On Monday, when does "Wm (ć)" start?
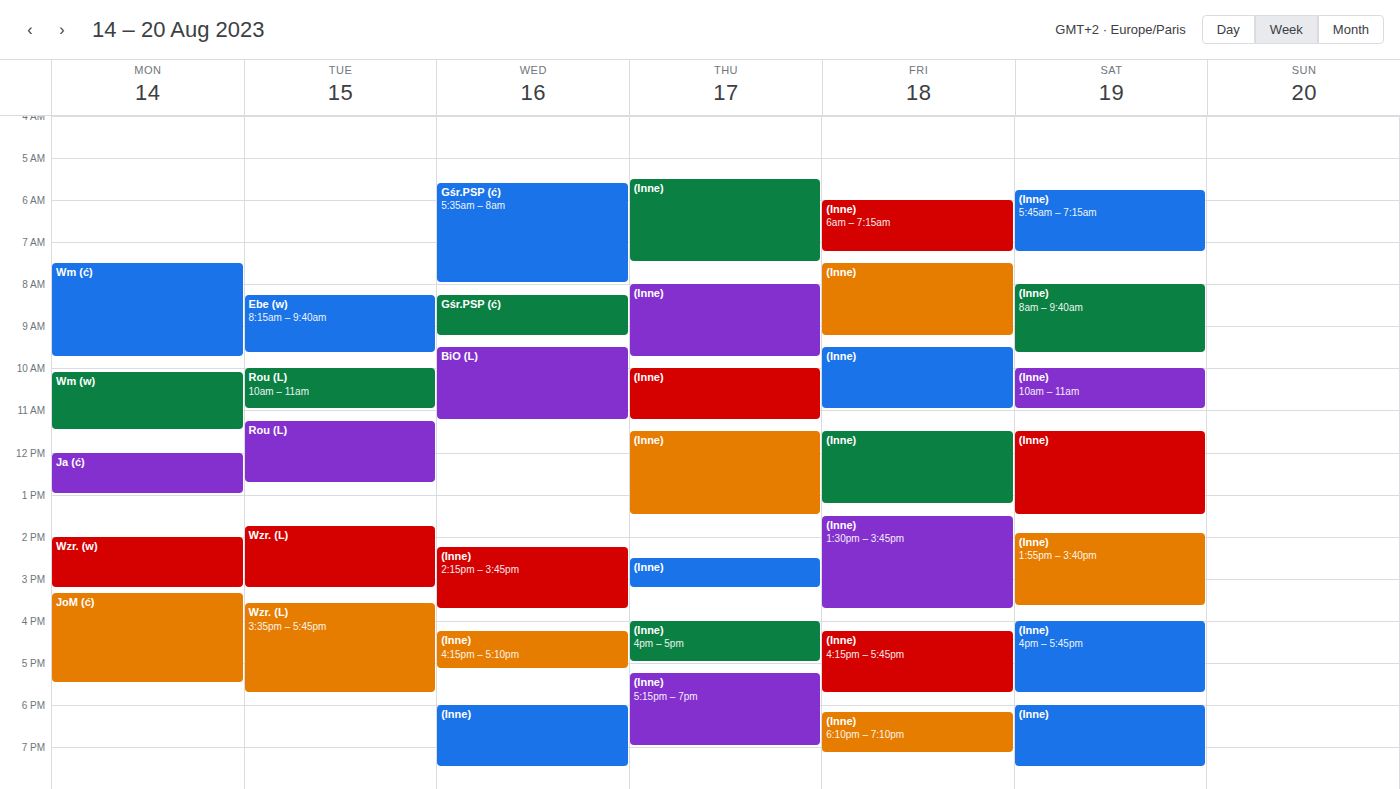
7:30 AM